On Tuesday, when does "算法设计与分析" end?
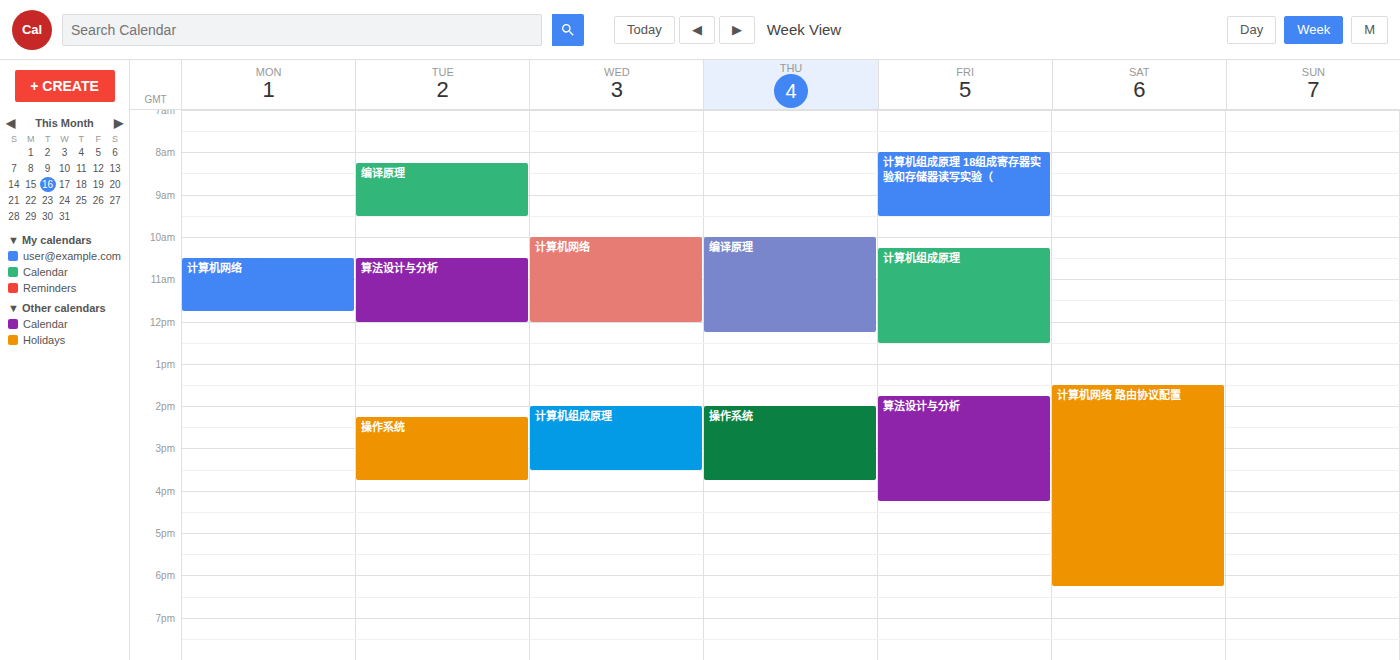
12:00 PM